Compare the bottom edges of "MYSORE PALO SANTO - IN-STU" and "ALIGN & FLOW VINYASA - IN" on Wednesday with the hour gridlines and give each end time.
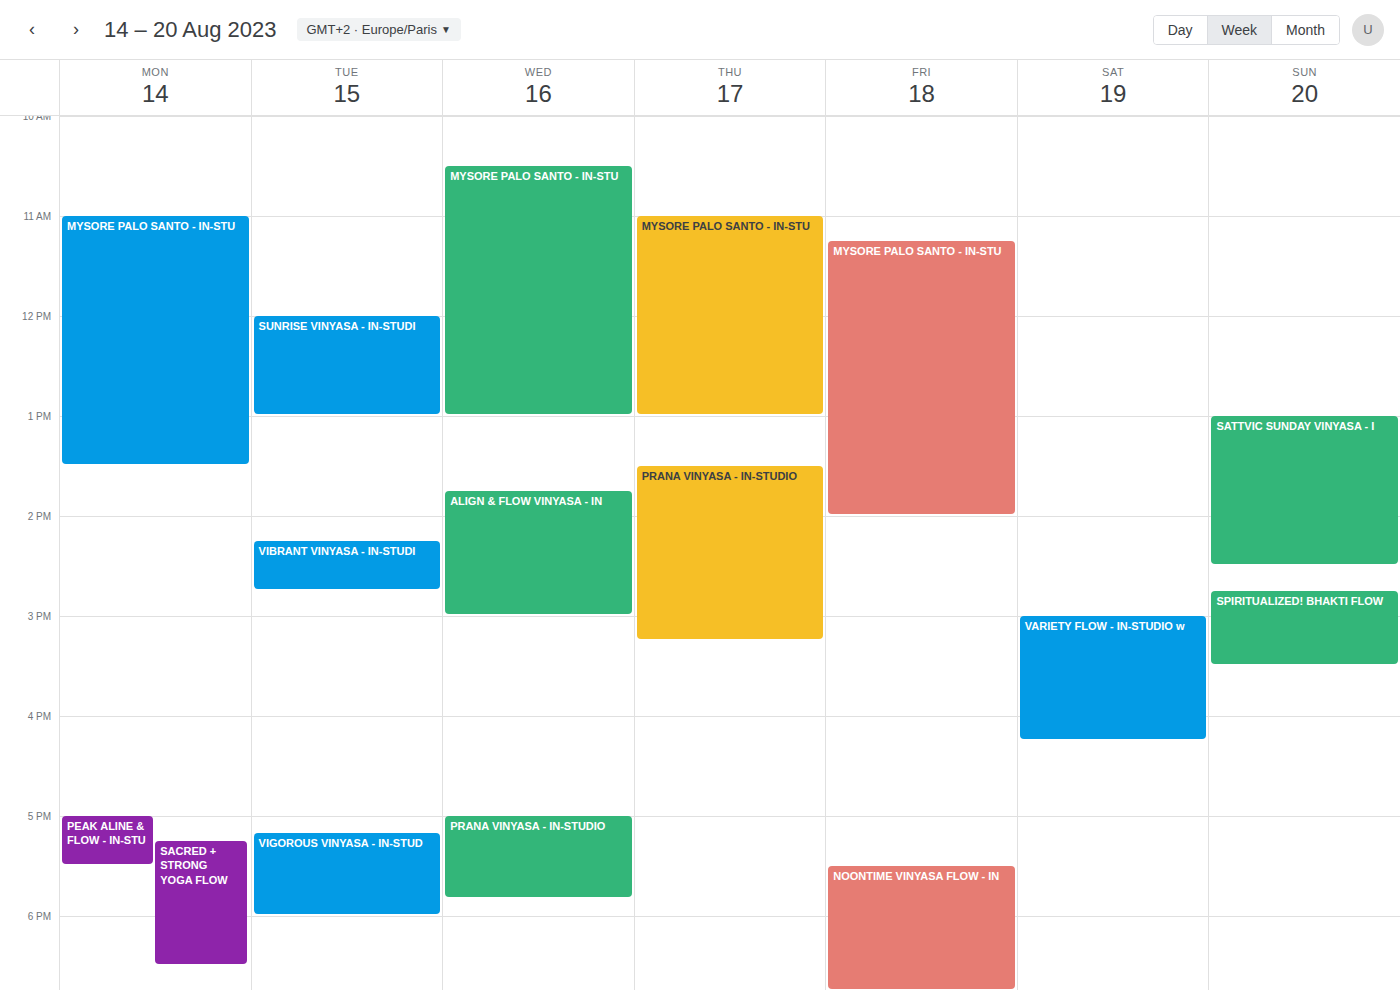
"MYSORE PALO SANTO - IN-STU": 1:00 PM, exactly on the 1 PM line. "ALIGN & FLOW VINYASA - IN": 3:00 PM, exactly on the 3 PM line.